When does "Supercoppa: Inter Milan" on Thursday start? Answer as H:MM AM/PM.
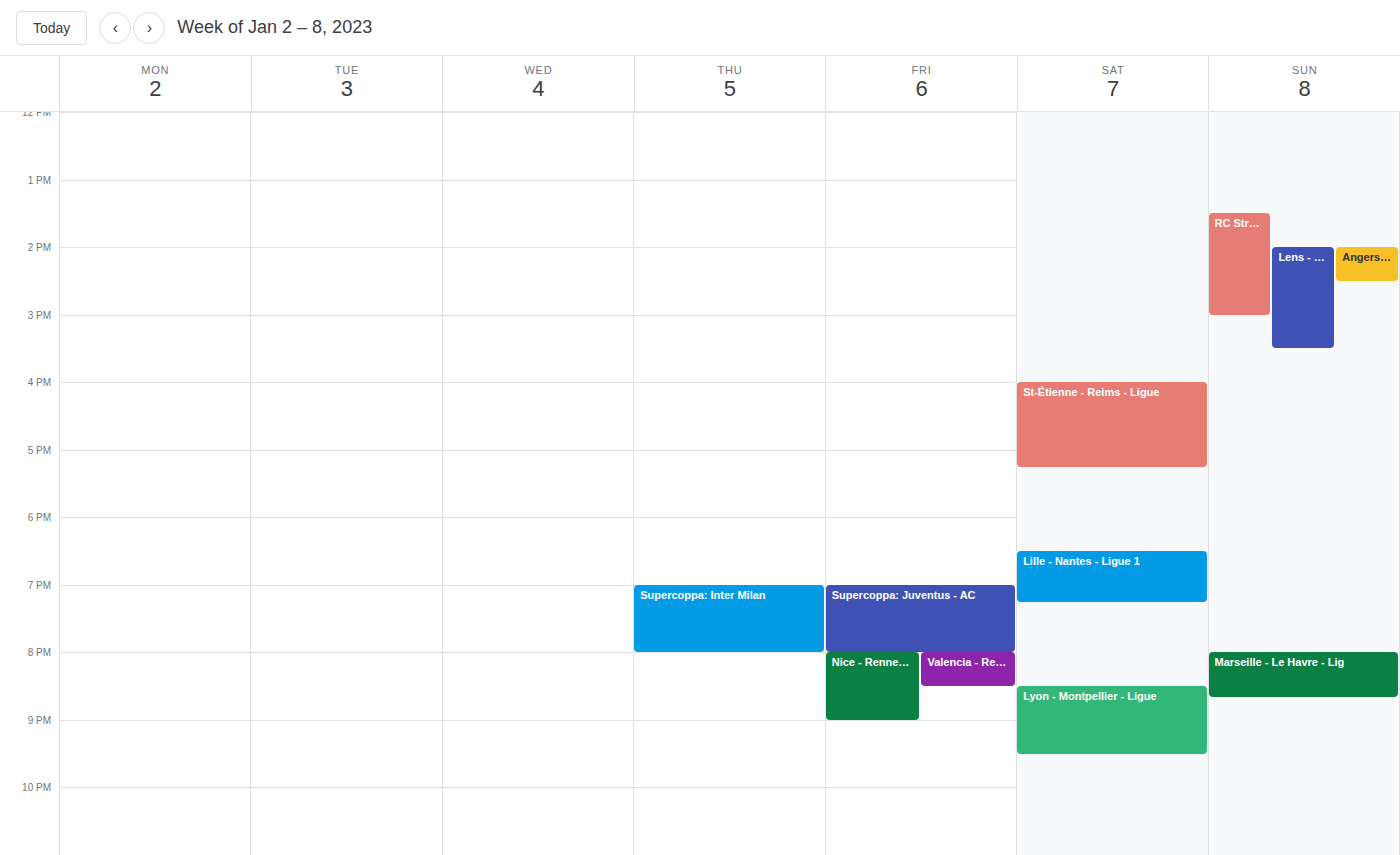
7:00 PM